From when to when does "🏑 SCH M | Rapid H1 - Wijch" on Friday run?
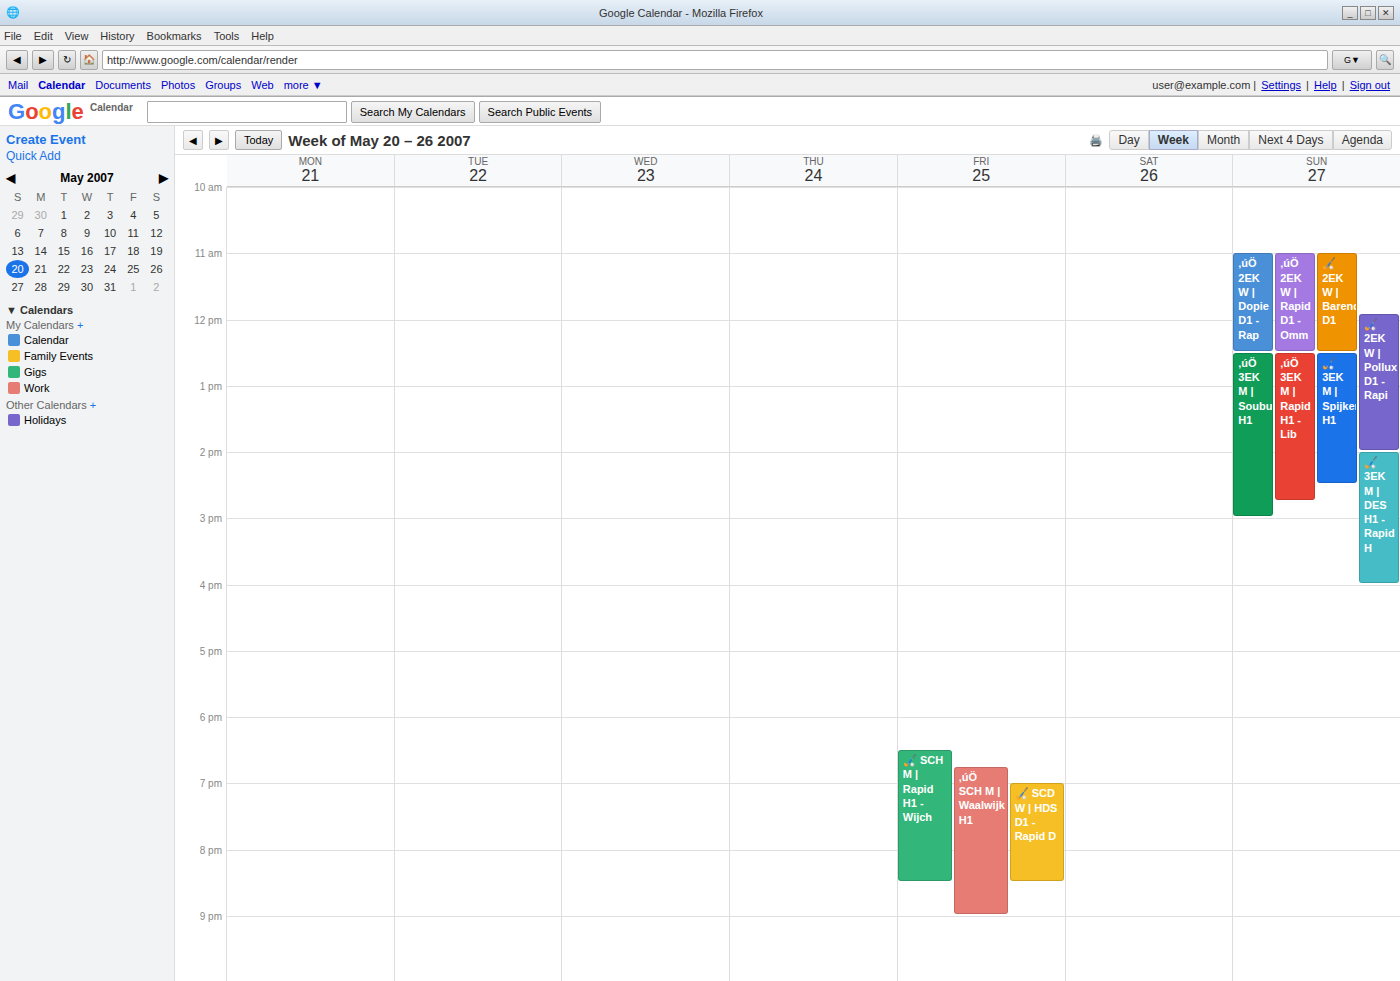
6:30 PM to 8:30 PM